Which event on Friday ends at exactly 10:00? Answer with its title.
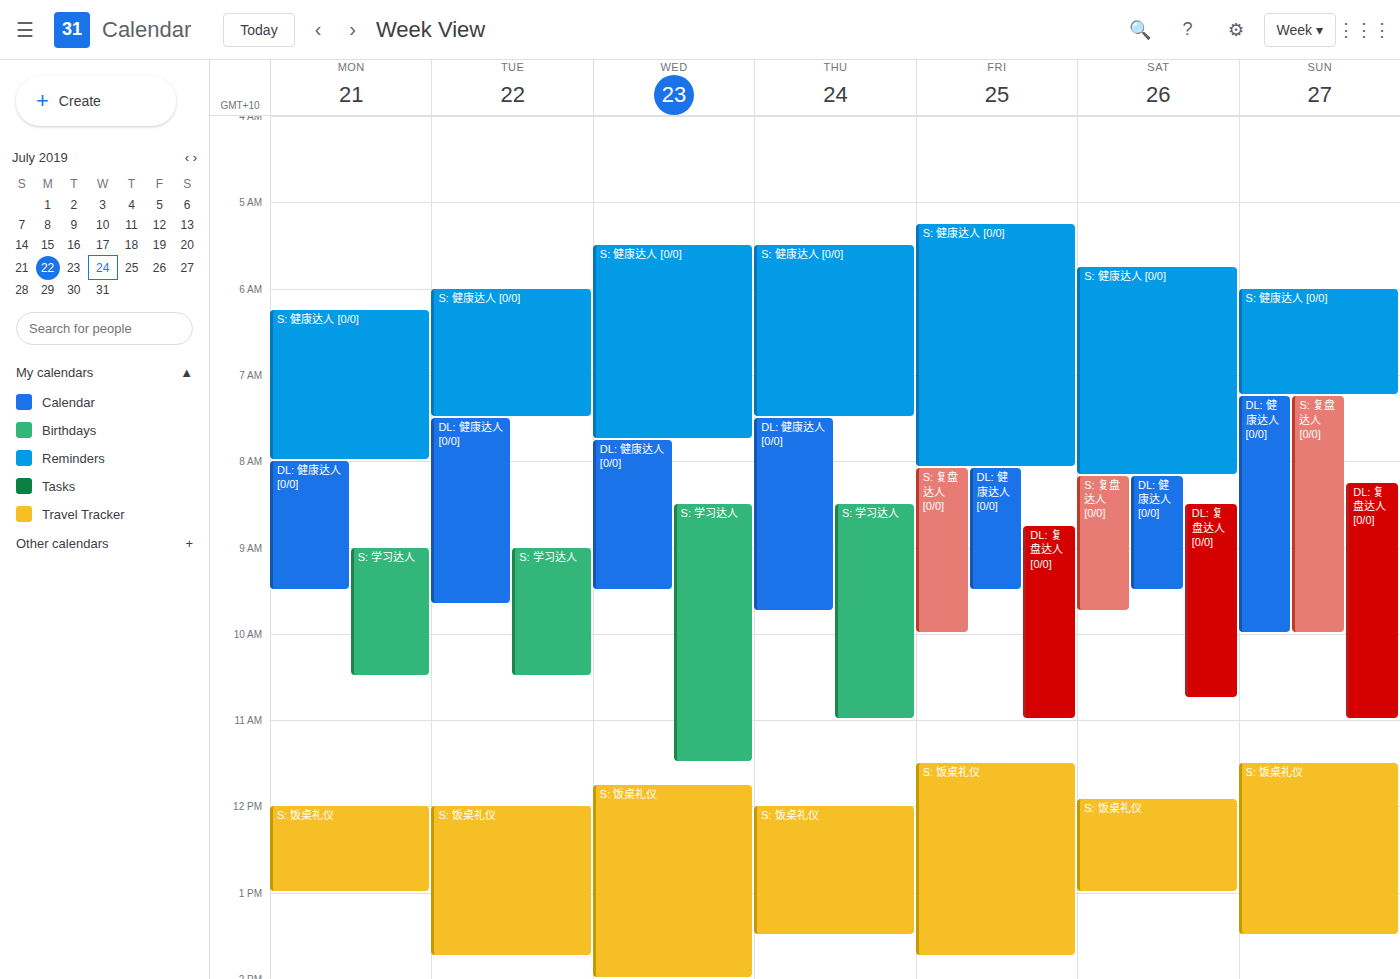
"S: 复盘达人 [0/0]"